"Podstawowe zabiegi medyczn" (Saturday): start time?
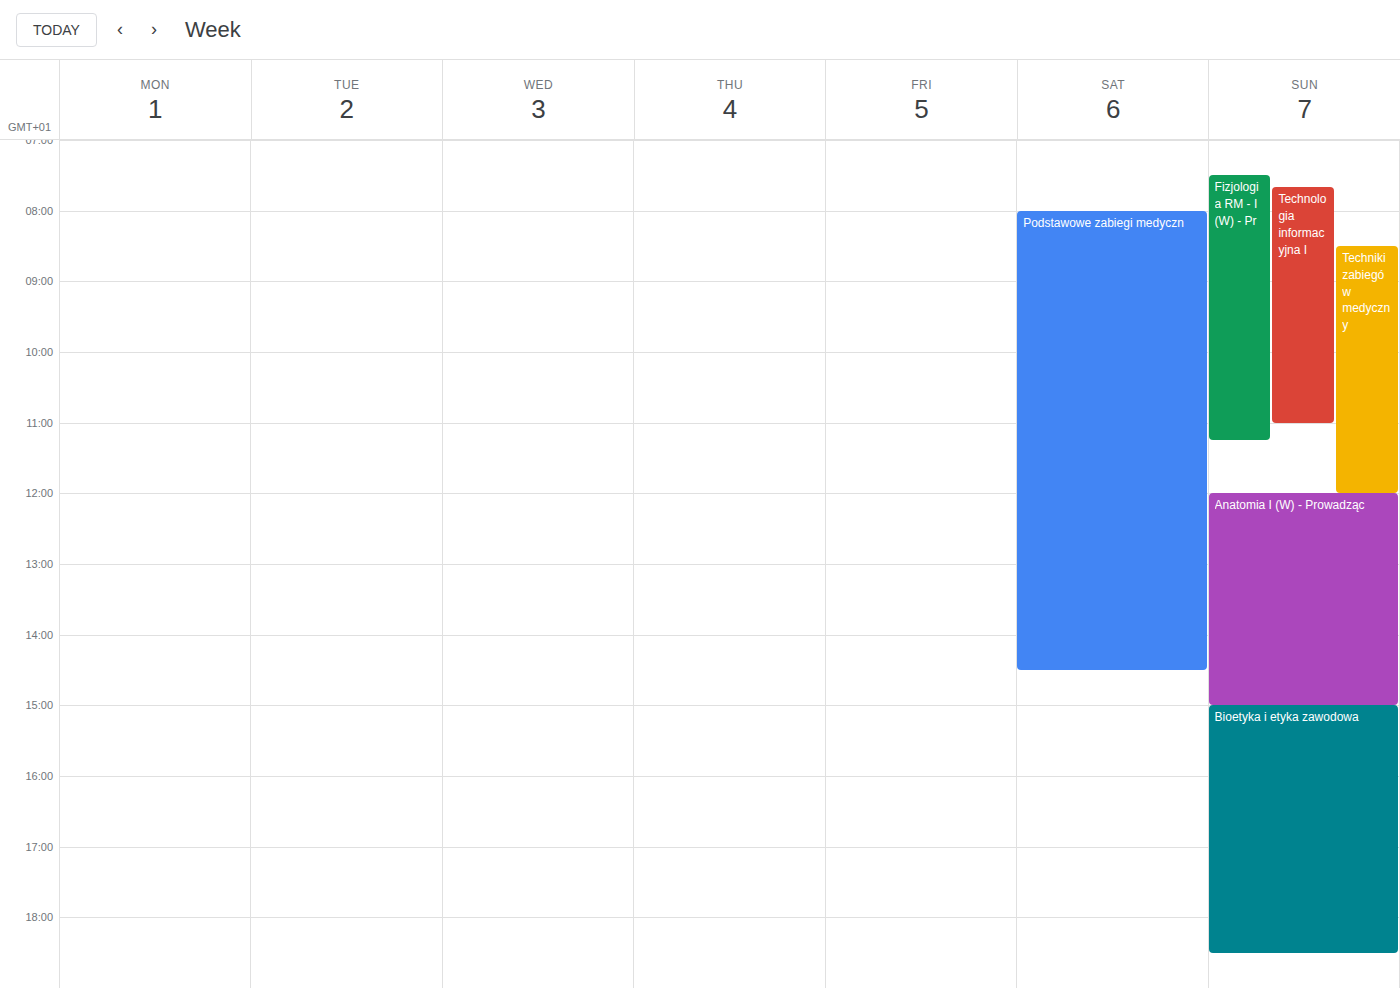
8:00 AM